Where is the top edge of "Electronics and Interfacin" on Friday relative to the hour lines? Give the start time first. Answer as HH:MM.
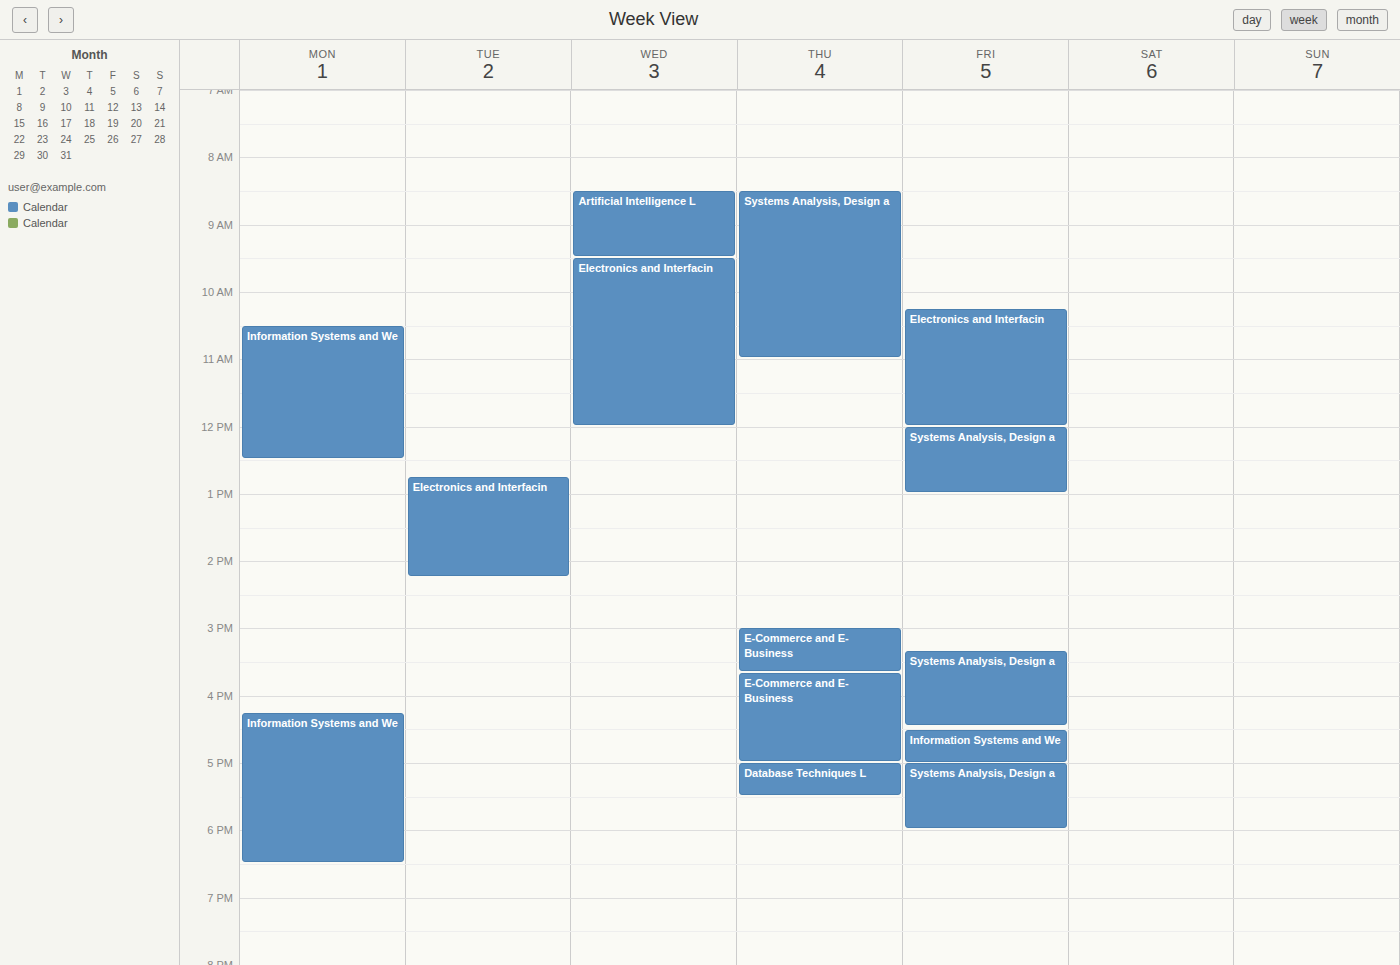
10:15 -- neither: a quarter of the way from the 10:00 line to the 11:00 line.